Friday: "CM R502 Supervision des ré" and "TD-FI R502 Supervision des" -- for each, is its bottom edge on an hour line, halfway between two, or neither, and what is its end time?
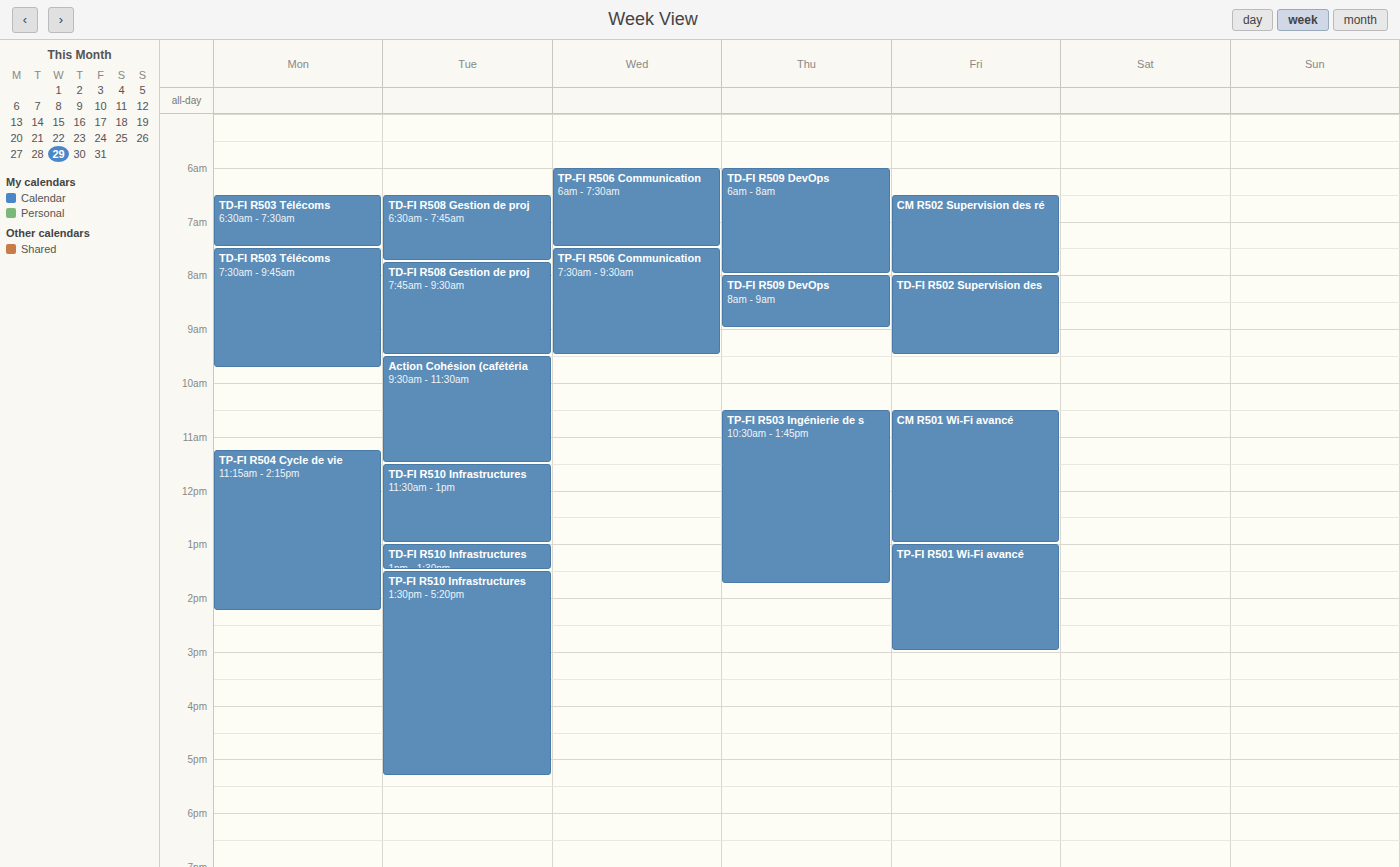
"CM R502 Supervision des ré": 8:00 AM, exactly on the 8 AM line. "TD-FI R502 Supervision des": 9:30 AM, halfway between the 9 AM and 10 AM lines.